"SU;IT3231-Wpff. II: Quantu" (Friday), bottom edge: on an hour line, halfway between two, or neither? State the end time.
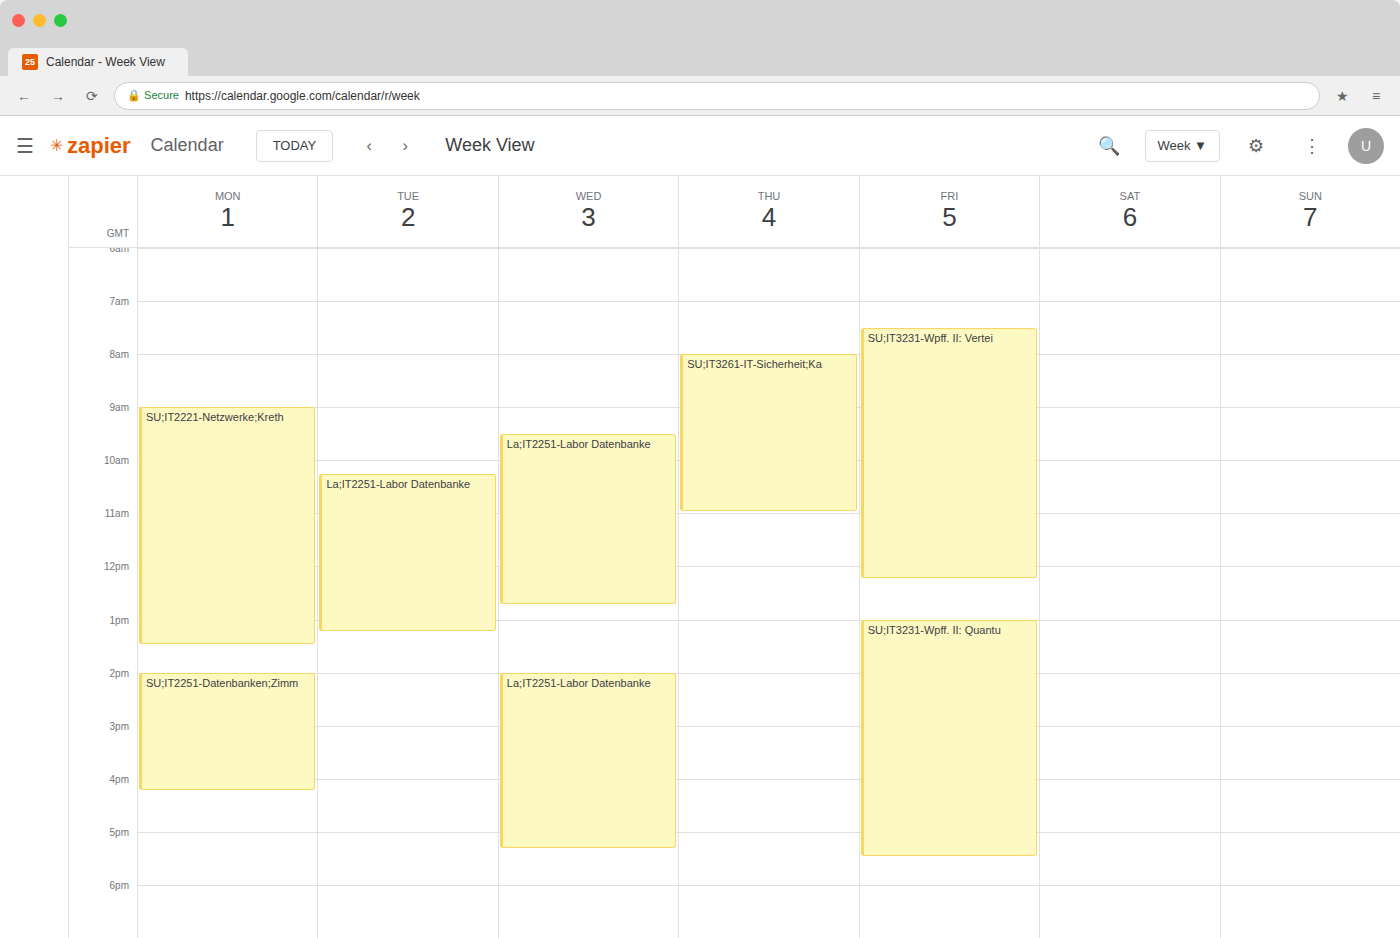
5:30 PM -- halfway between the 5 PM and 6 PM lines.